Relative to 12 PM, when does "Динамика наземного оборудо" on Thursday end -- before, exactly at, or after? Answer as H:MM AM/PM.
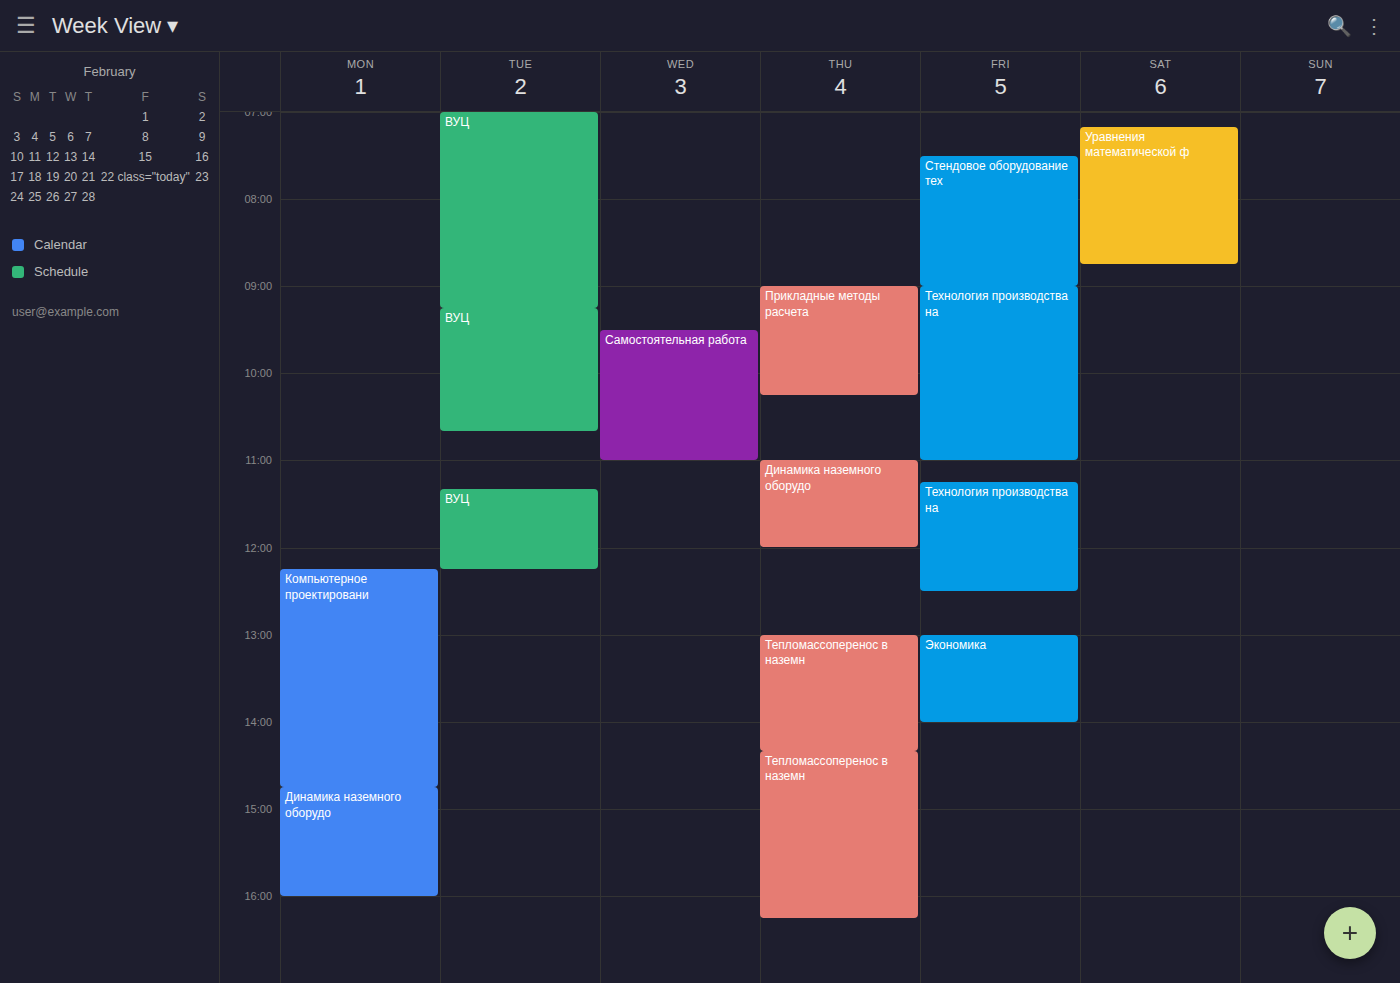
12:00 PM -- exactly at 12 PM, on the 12 PM line.